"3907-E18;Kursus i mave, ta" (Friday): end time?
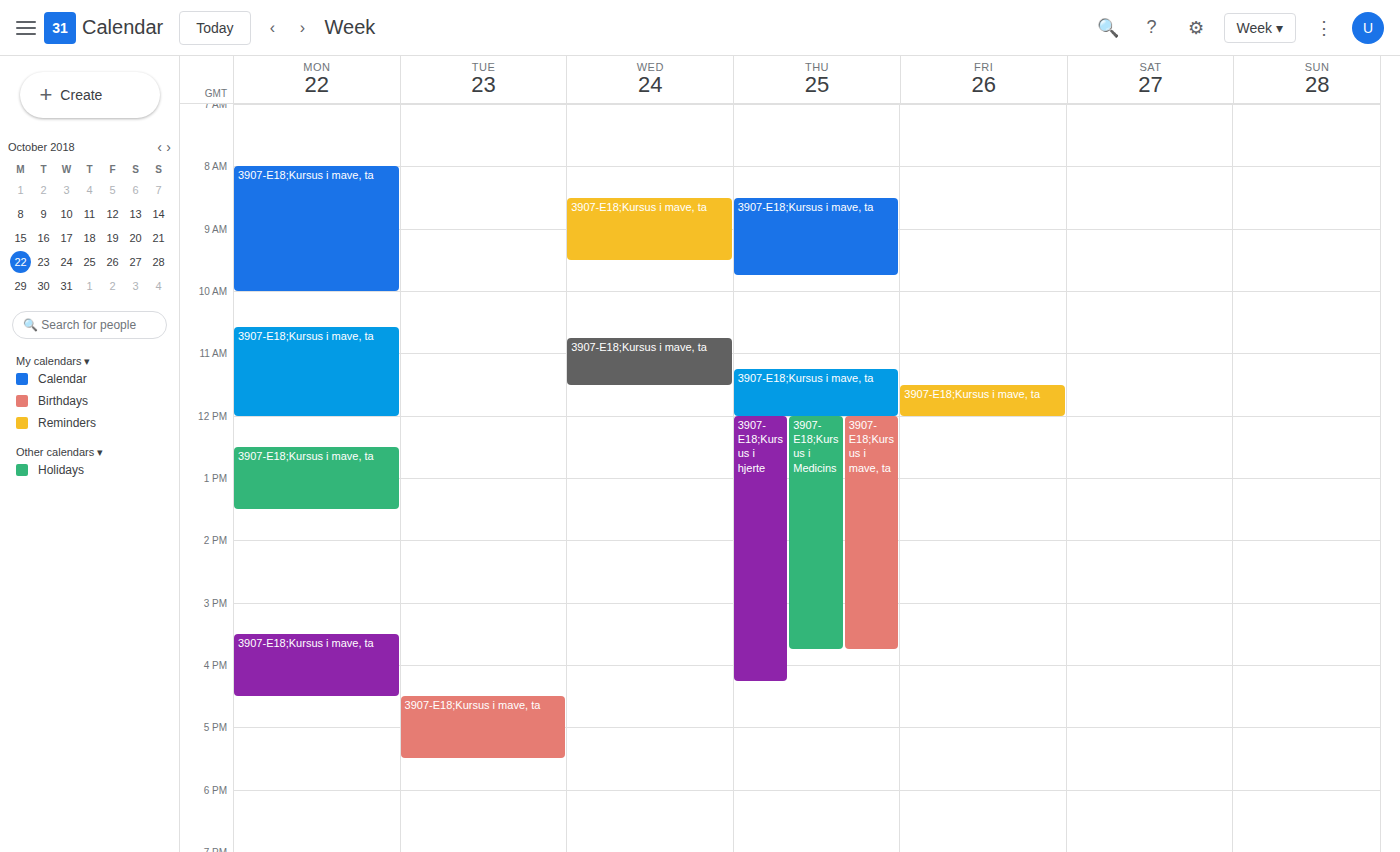
12:00 PM